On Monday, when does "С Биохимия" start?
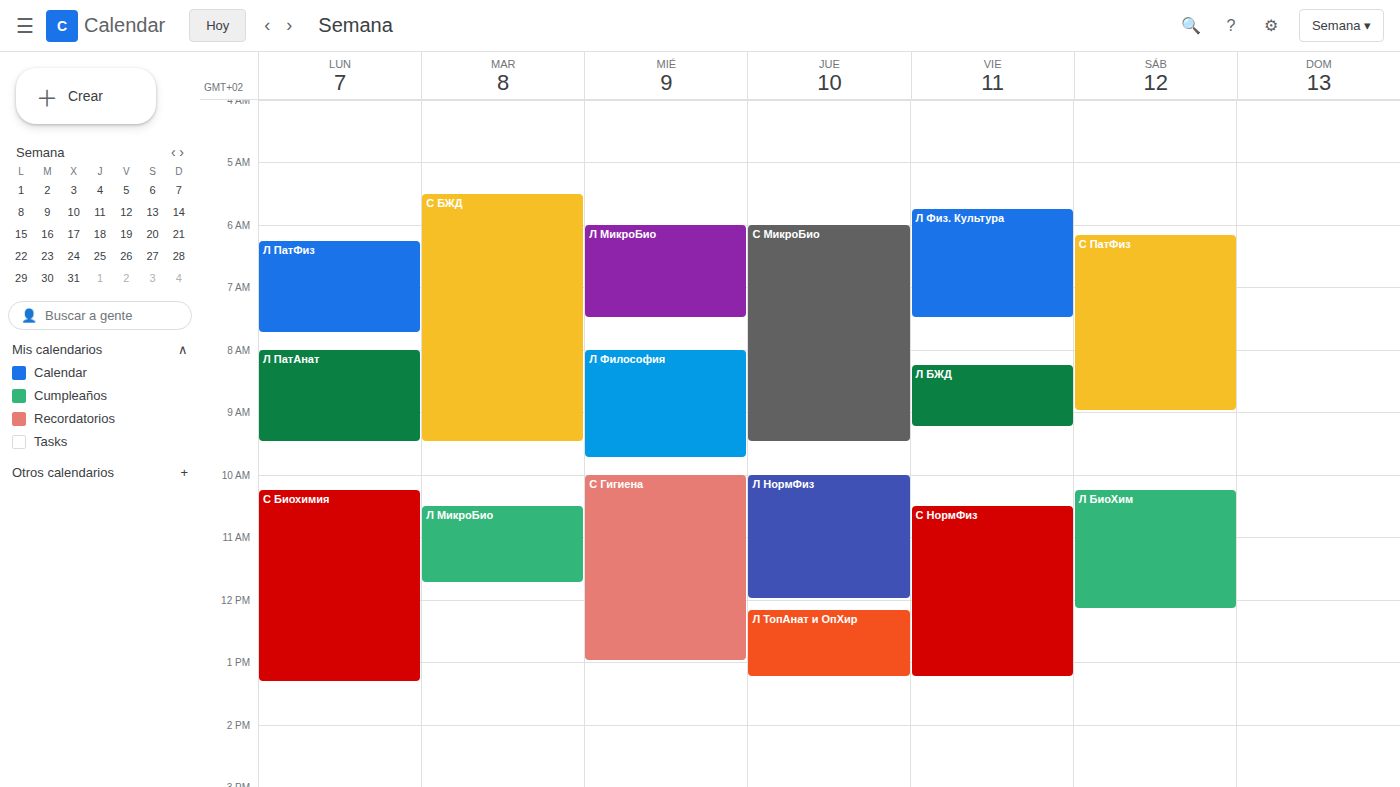
10:15 AM